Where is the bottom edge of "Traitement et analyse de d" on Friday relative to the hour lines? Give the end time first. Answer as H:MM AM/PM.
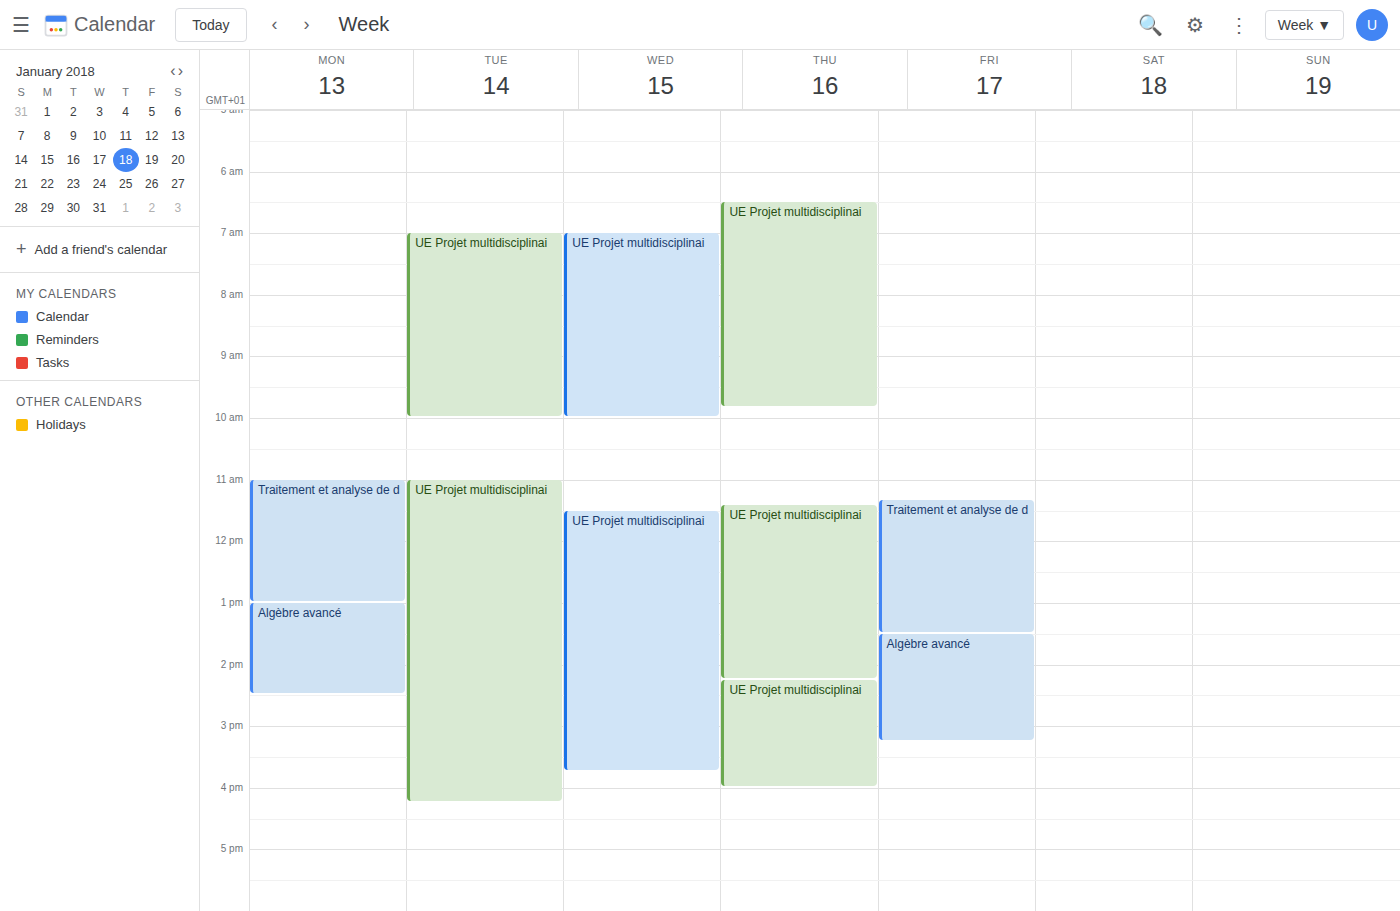
1:30 PM -- halfway between the 1 PM and 2 PM lines.